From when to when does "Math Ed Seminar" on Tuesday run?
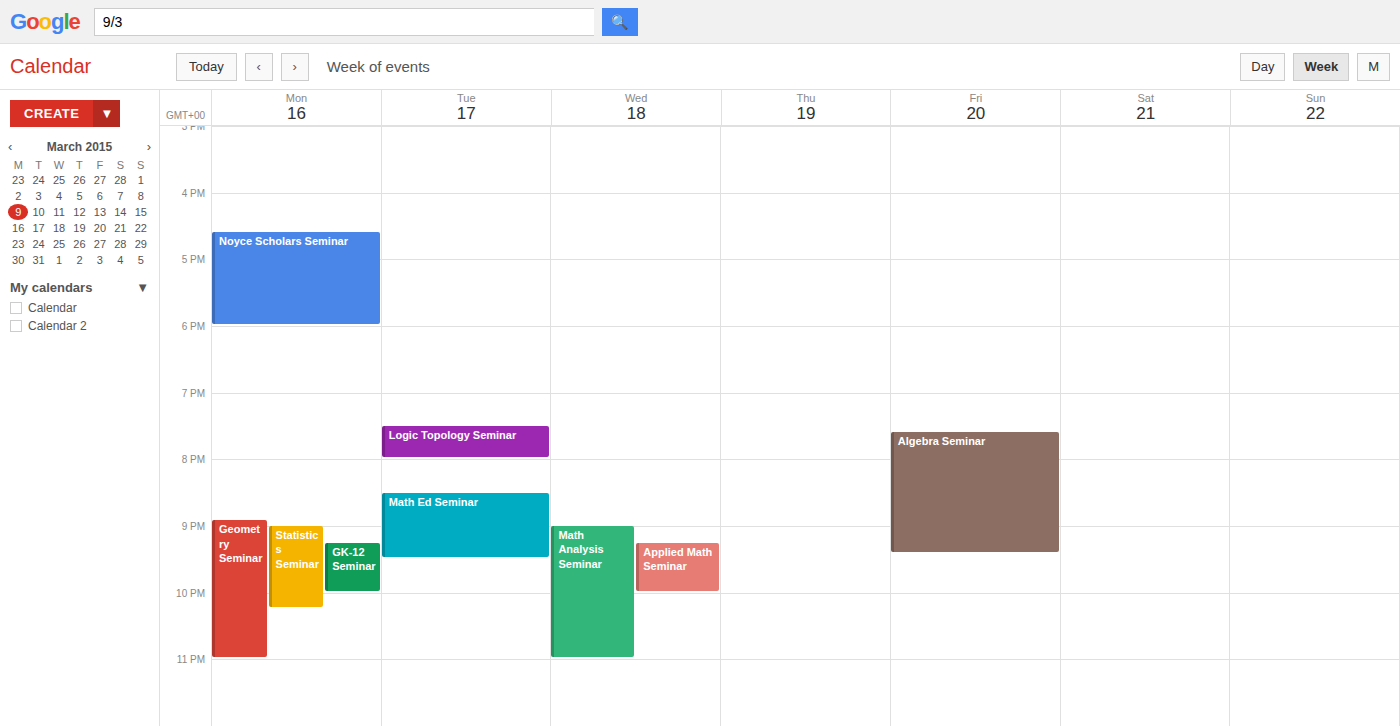
8:30 PM to 9:30 PM